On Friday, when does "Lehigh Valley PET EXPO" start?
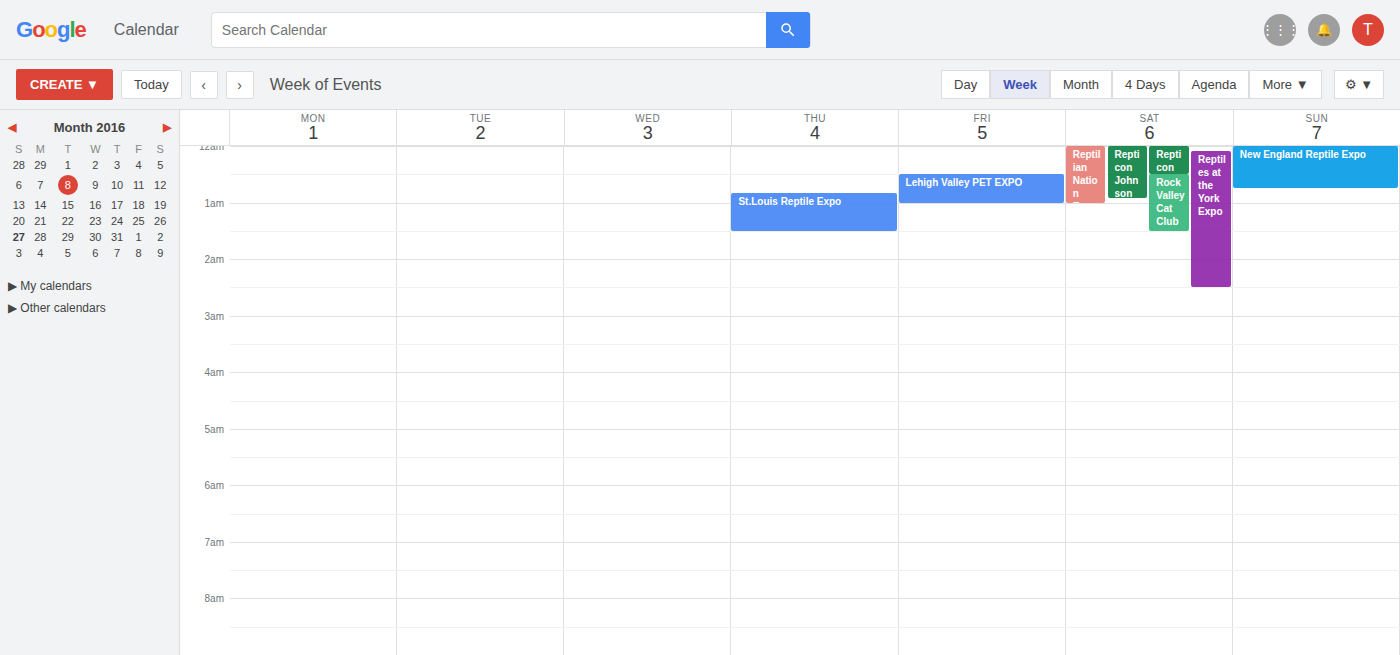
12:30 AM